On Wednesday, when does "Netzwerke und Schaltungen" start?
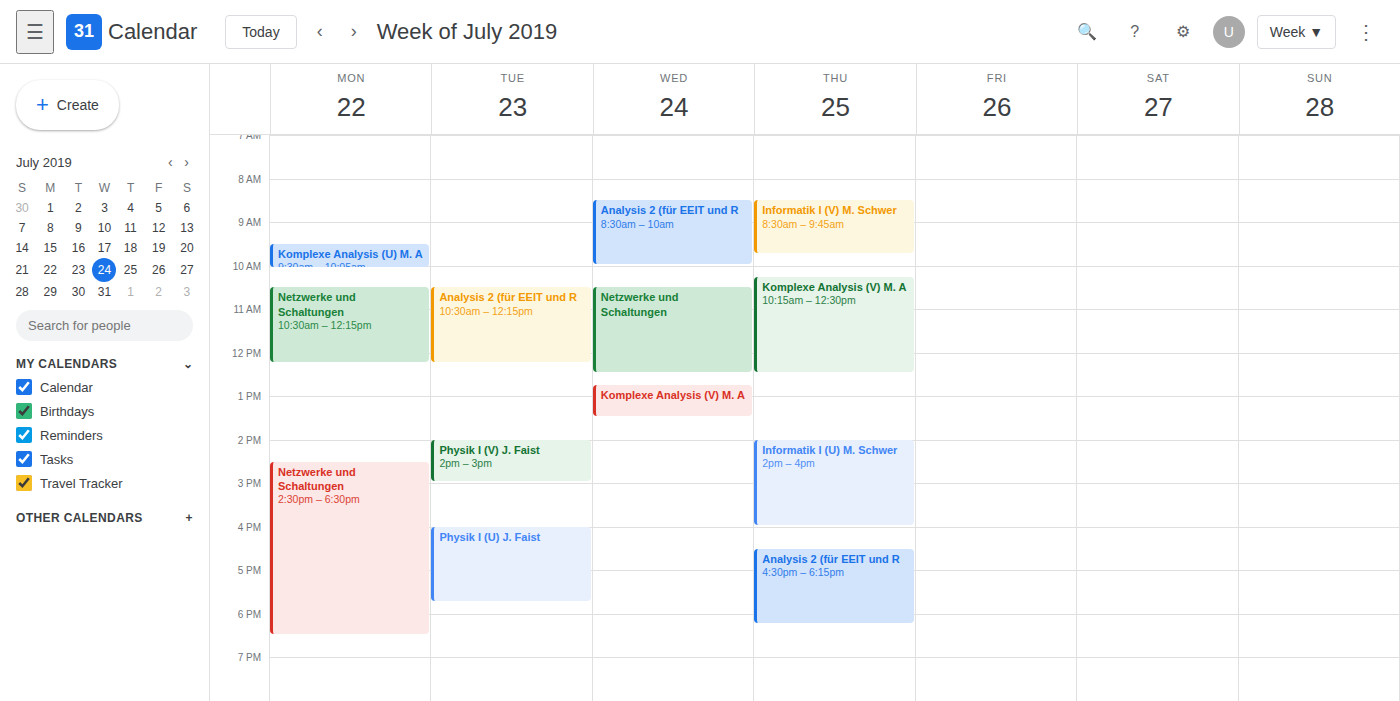
10:30